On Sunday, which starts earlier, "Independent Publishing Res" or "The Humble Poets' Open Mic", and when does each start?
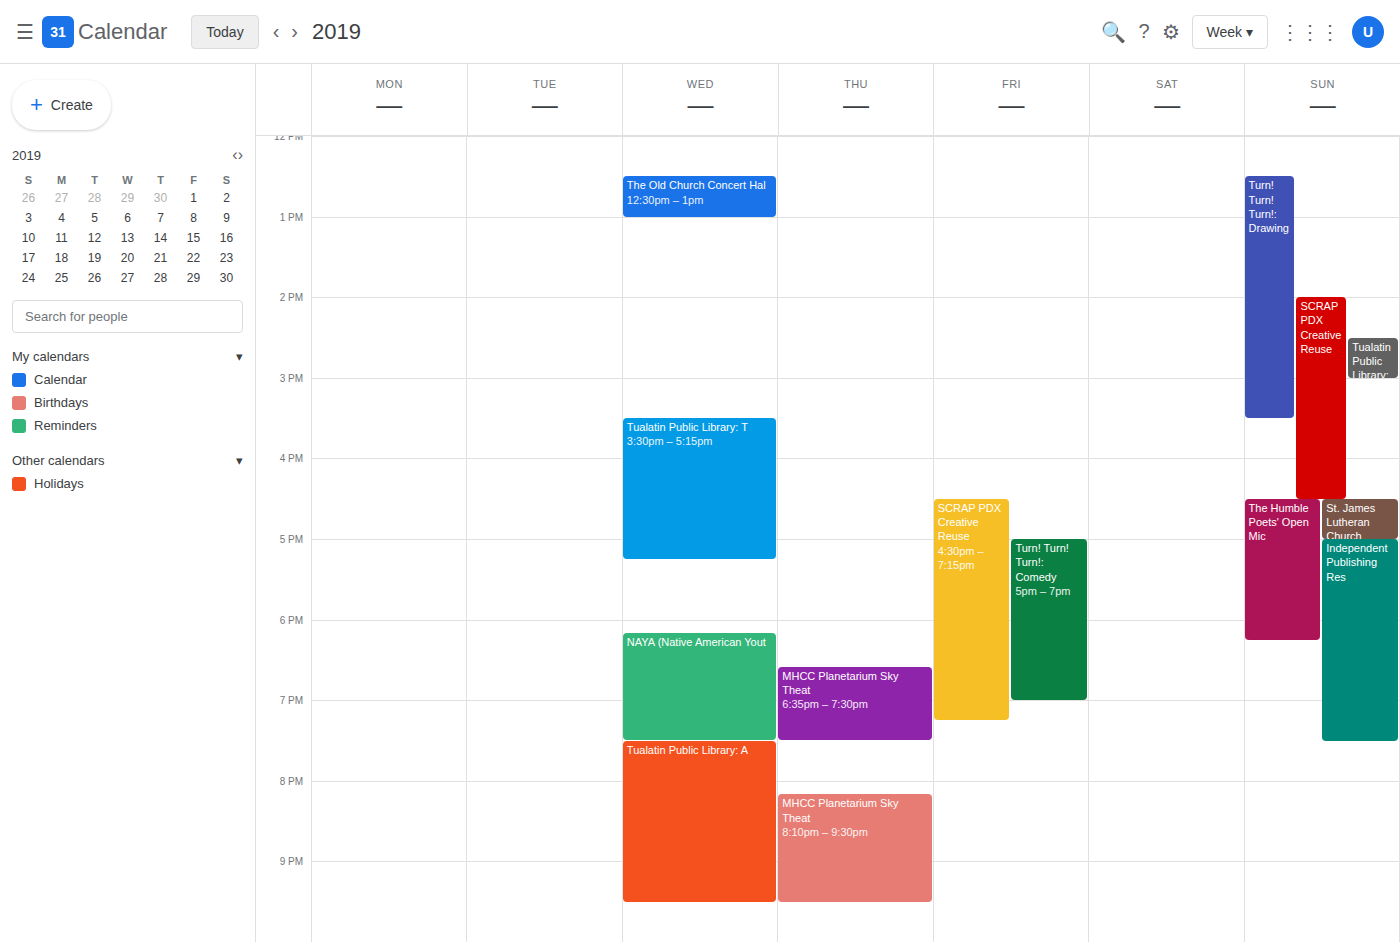
"The Humble Poets' Open Mic" 4:30 PM; "Independent Publishing Res" 5:00 PM.